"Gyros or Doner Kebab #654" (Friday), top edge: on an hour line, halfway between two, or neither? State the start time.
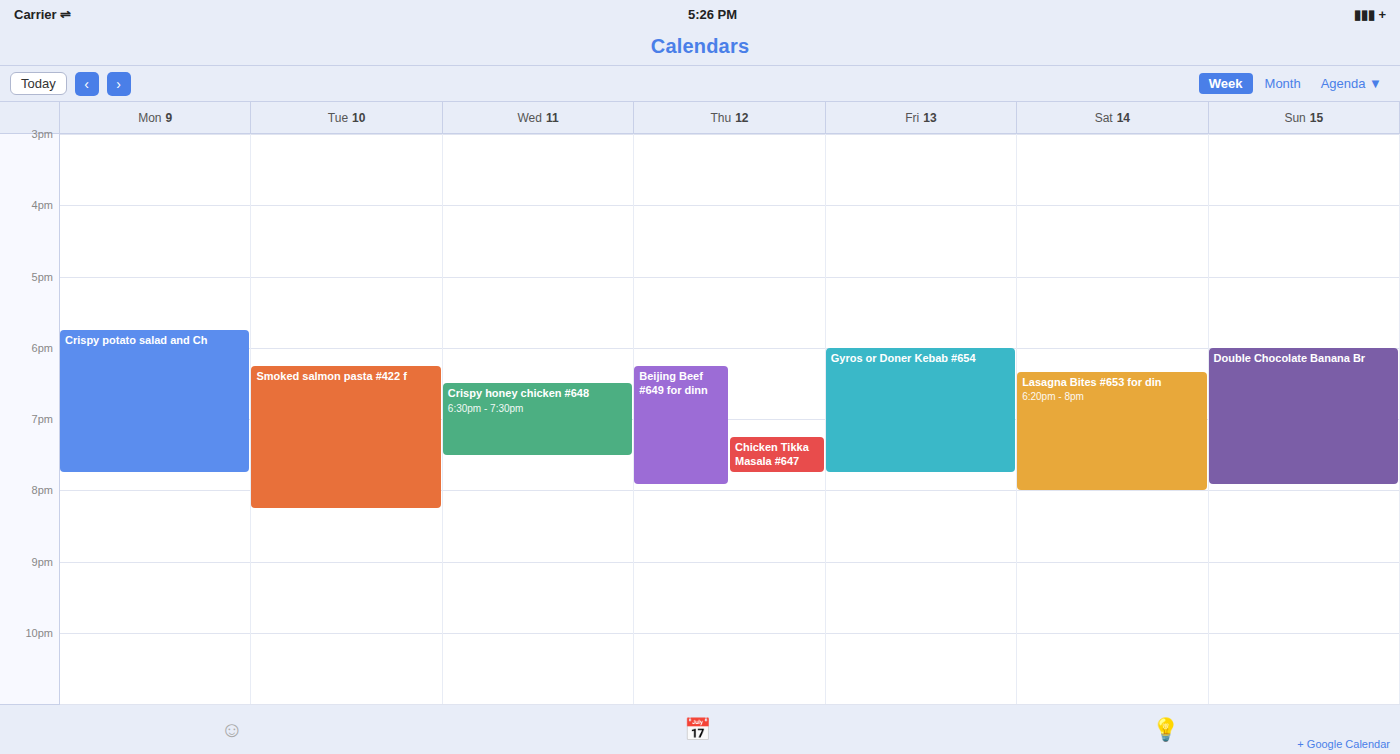
18:00 -- exactly on the 18:00 line.